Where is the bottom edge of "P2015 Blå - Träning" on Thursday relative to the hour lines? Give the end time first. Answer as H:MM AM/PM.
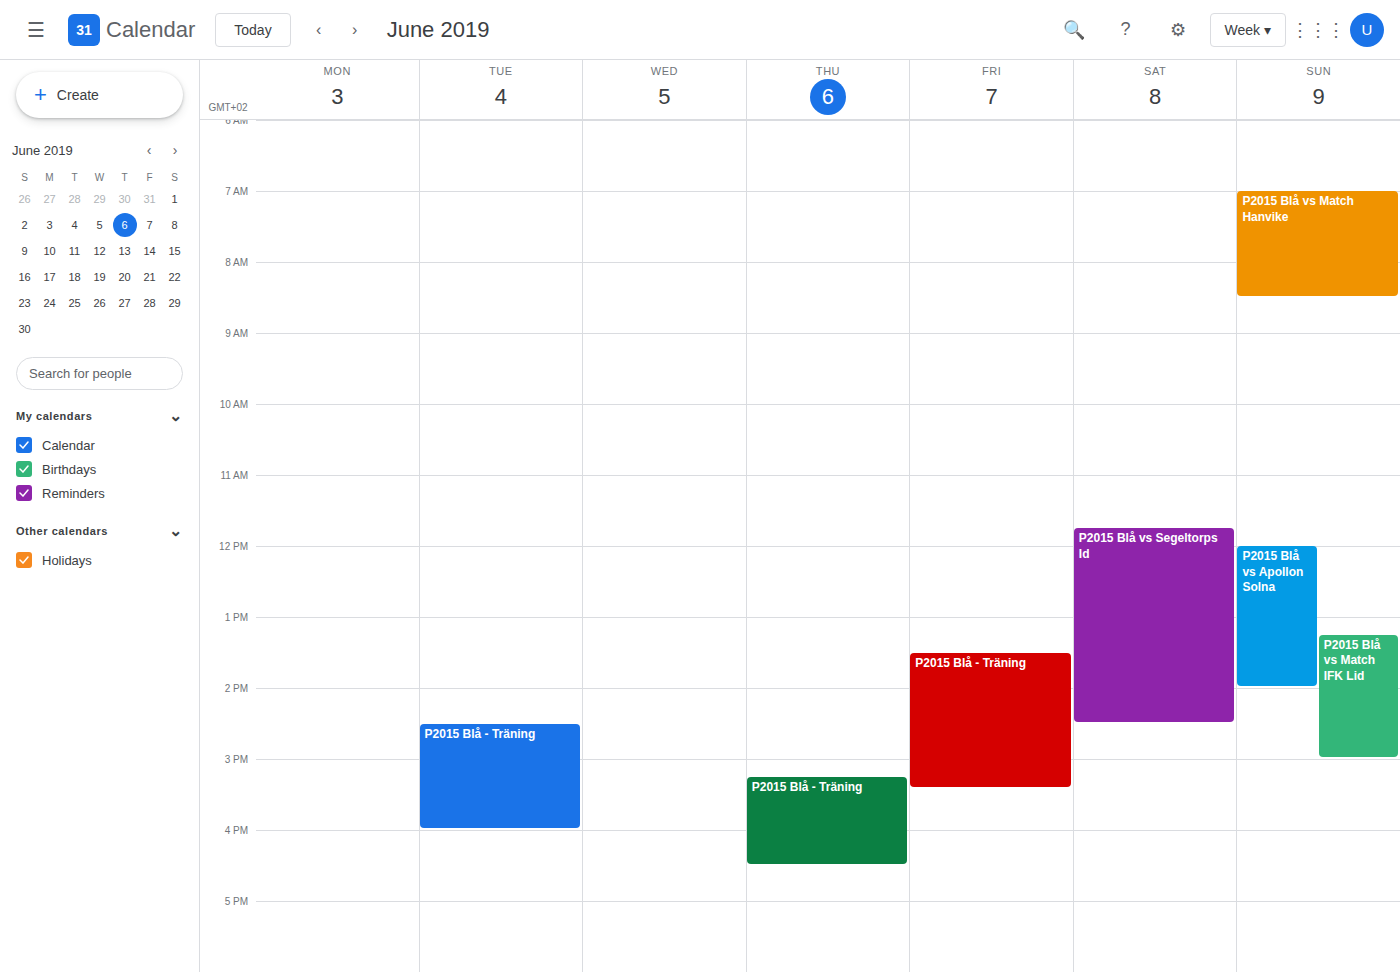
4:30 PM -- halfway between the 4 PM and 5 PM lines.